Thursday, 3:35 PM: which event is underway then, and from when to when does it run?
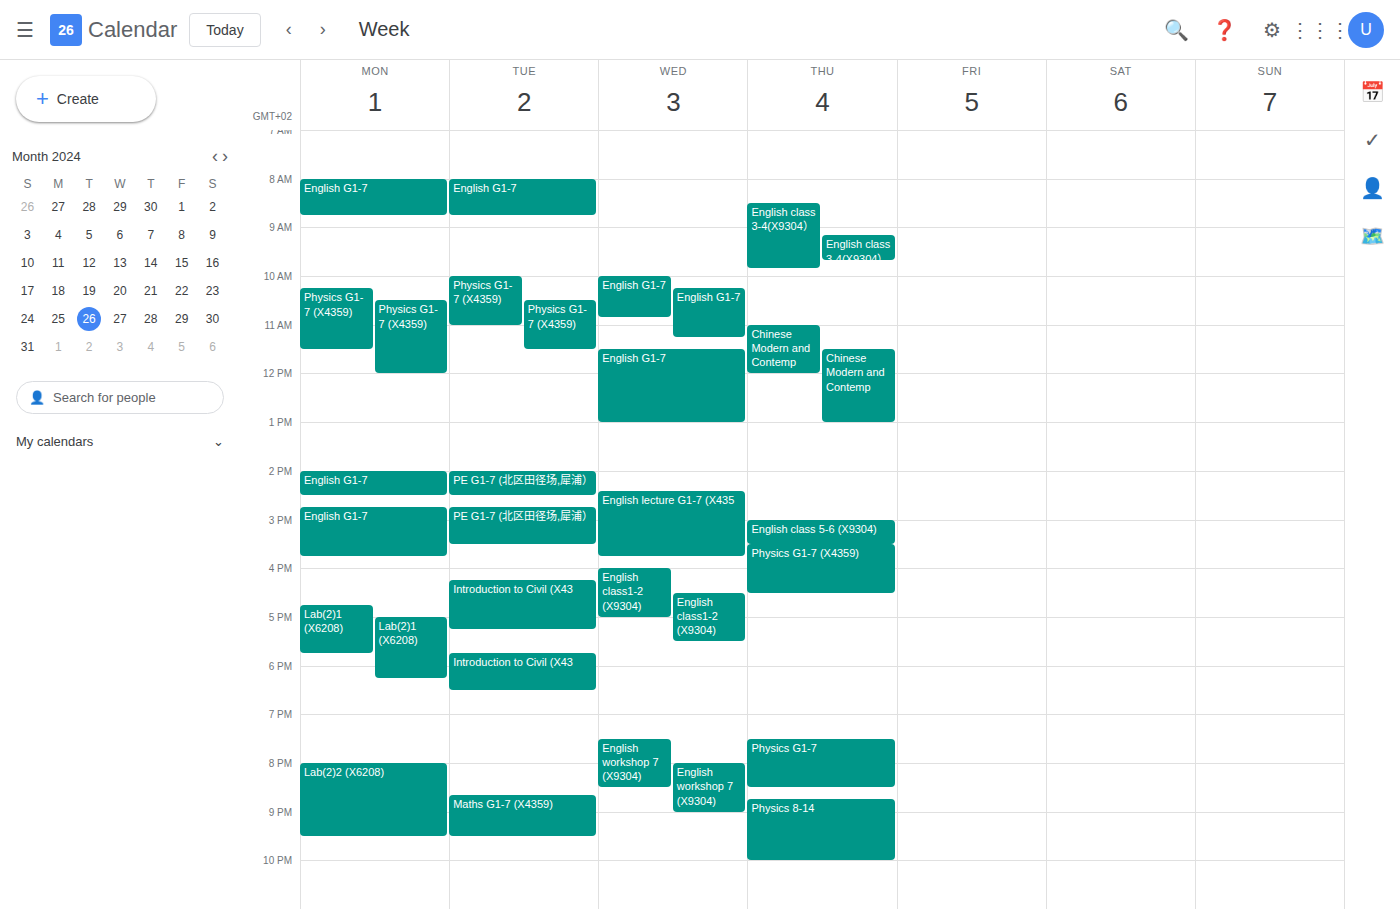
"Physics G1-7 (X4359)", 3:30 PM to 4:30 PM